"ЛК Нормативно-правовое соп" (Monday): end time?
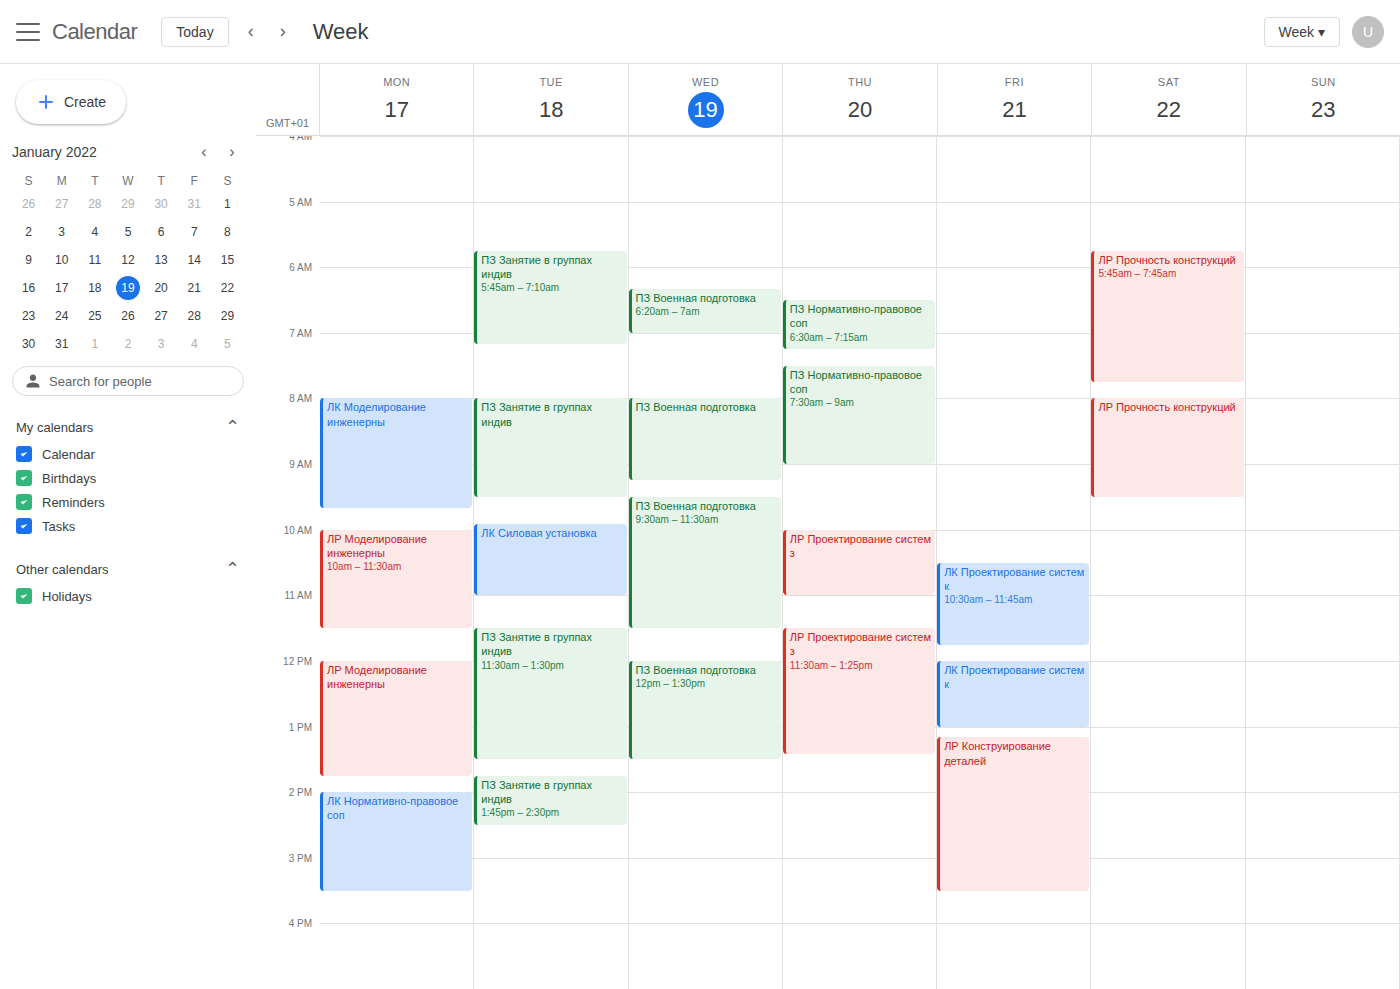
3:30 PM